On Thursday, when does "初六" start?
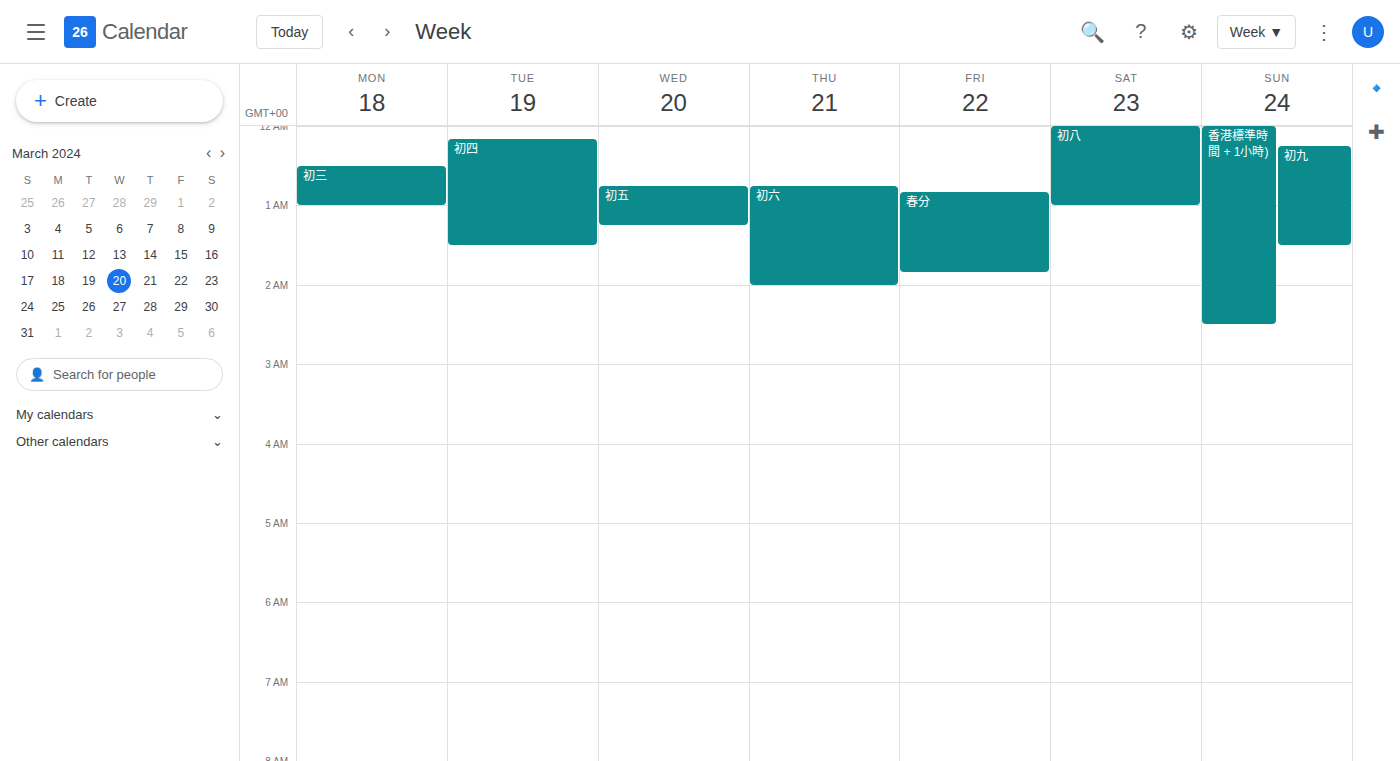
00:45